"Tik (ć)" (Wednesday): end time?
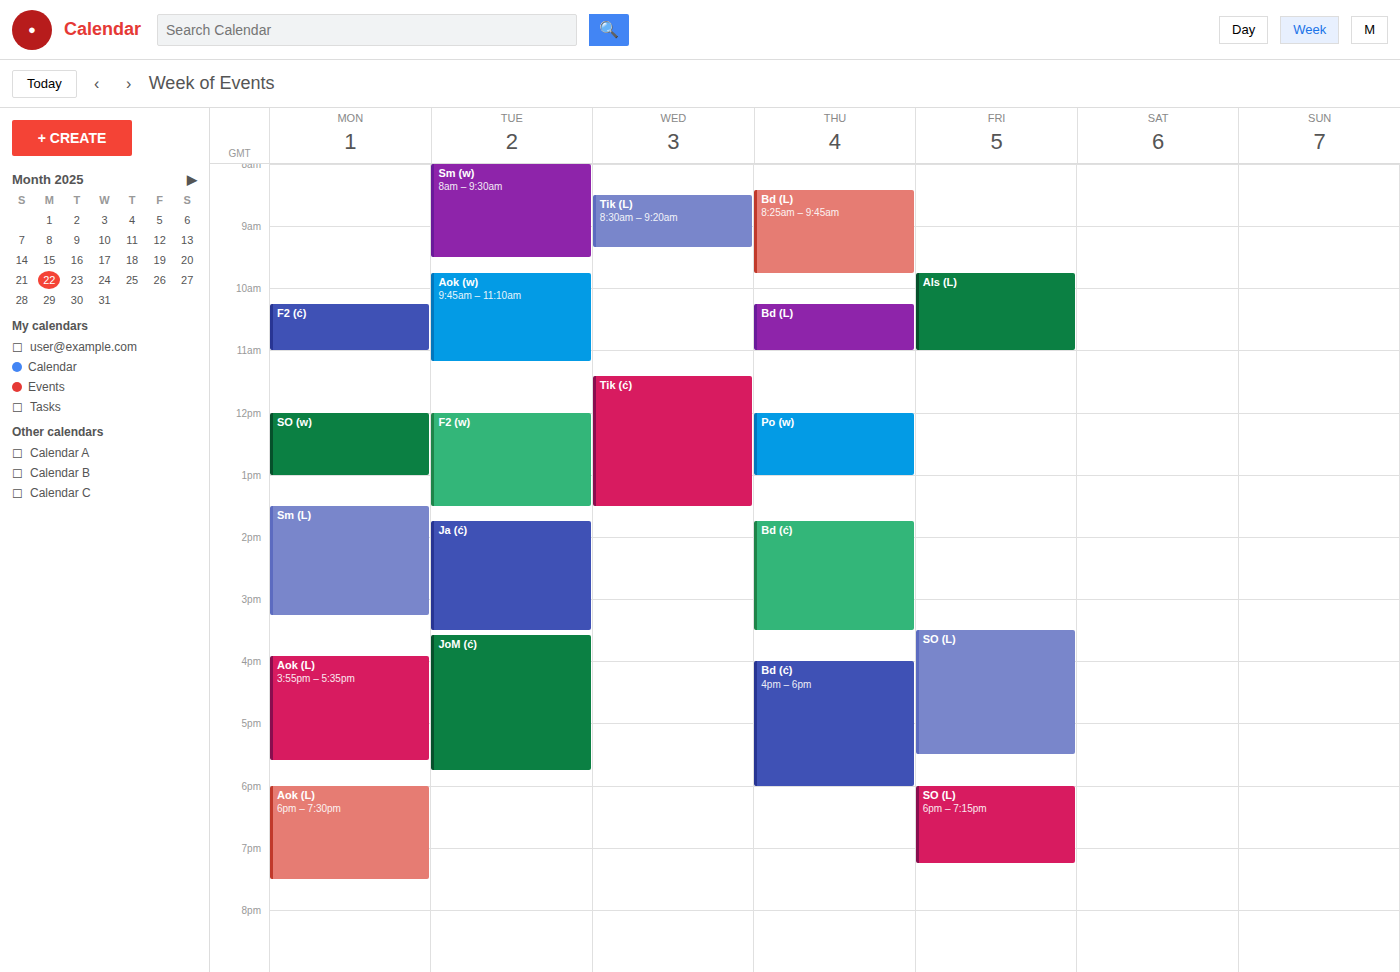
1:30 PM